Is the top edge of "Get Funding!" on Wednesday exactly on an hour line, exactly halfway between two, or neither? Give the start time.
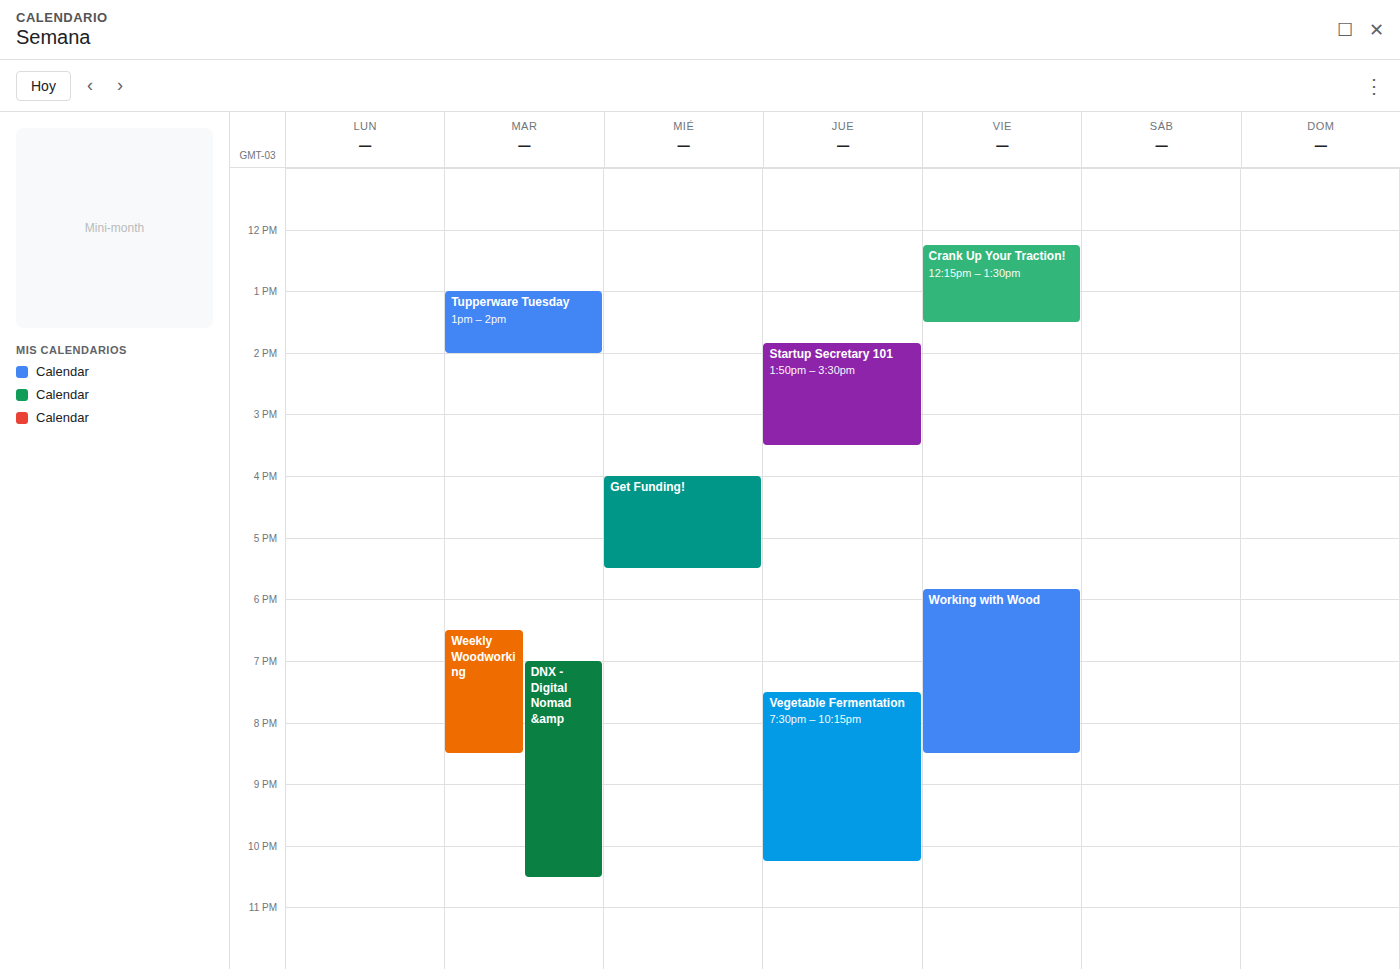
4:00 PM -- exactly on the 4 PM line.